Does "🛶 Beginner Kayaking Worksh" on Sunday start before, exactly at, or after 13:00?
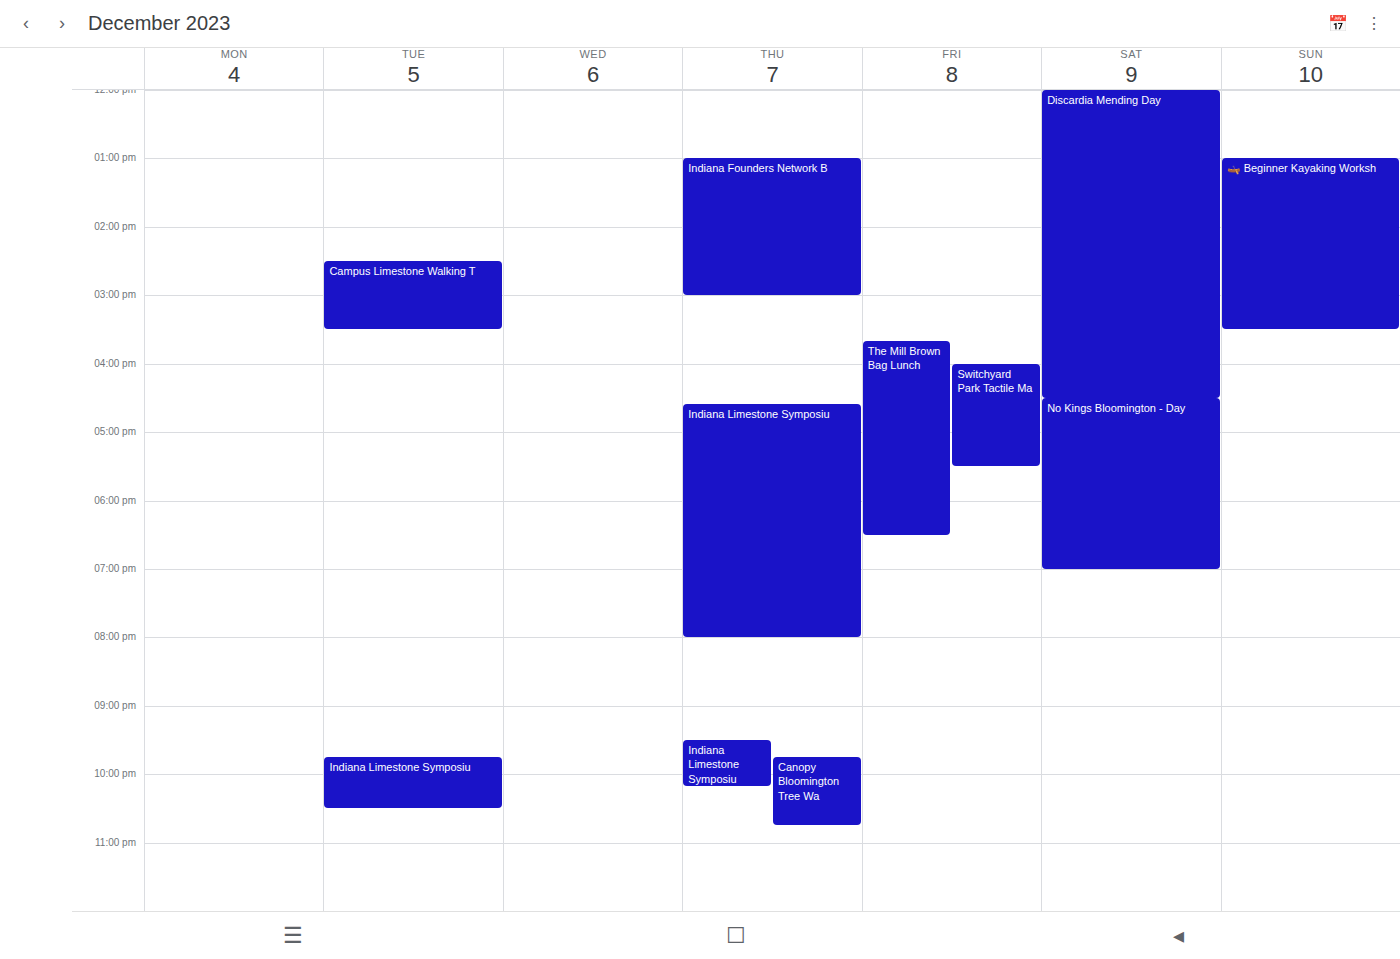
13:00 -- exactly at 13:00, on the 13:00 line.